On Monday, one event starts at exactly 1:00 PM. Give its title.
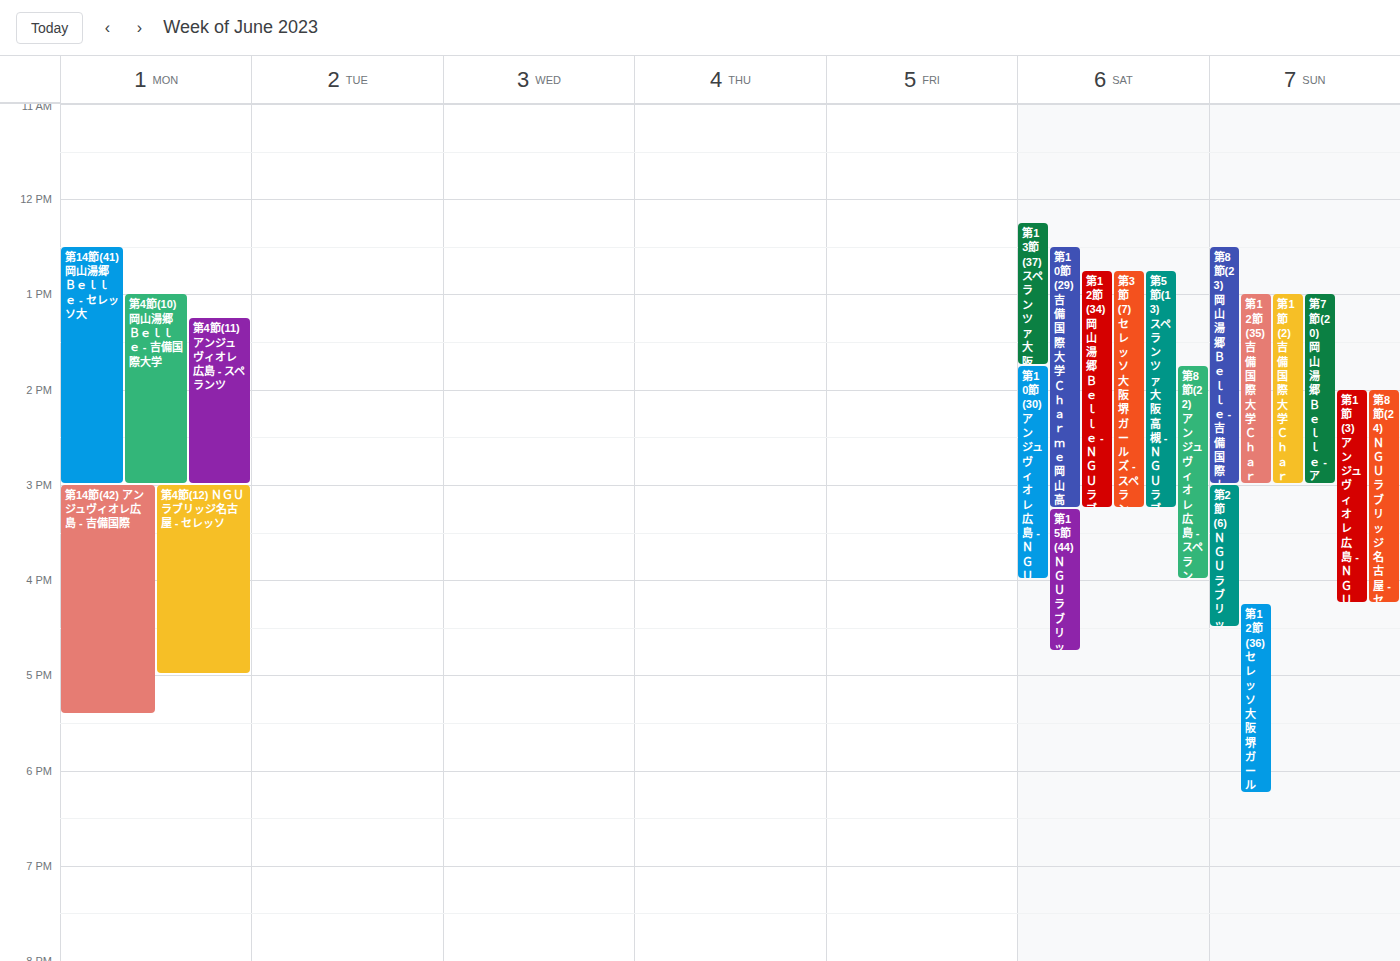
"第4節(10) 岡山湯郷Ｂｅｌｌｅ - 吉備国際大学"